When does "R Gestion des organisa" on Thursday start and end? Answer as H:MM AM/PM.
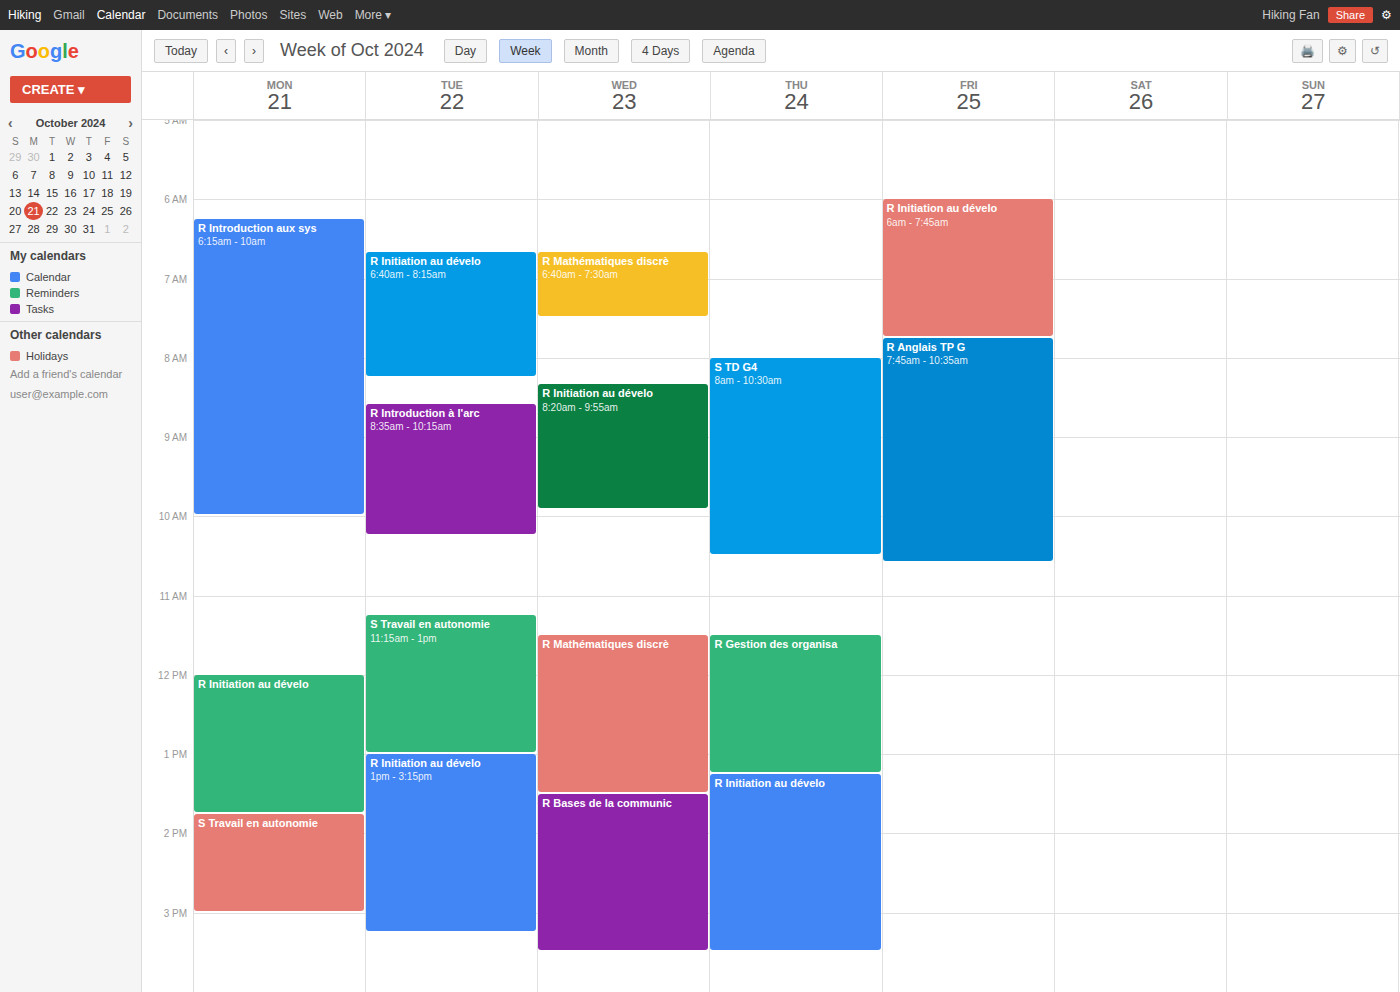
11:30 AM to 1:15 PM